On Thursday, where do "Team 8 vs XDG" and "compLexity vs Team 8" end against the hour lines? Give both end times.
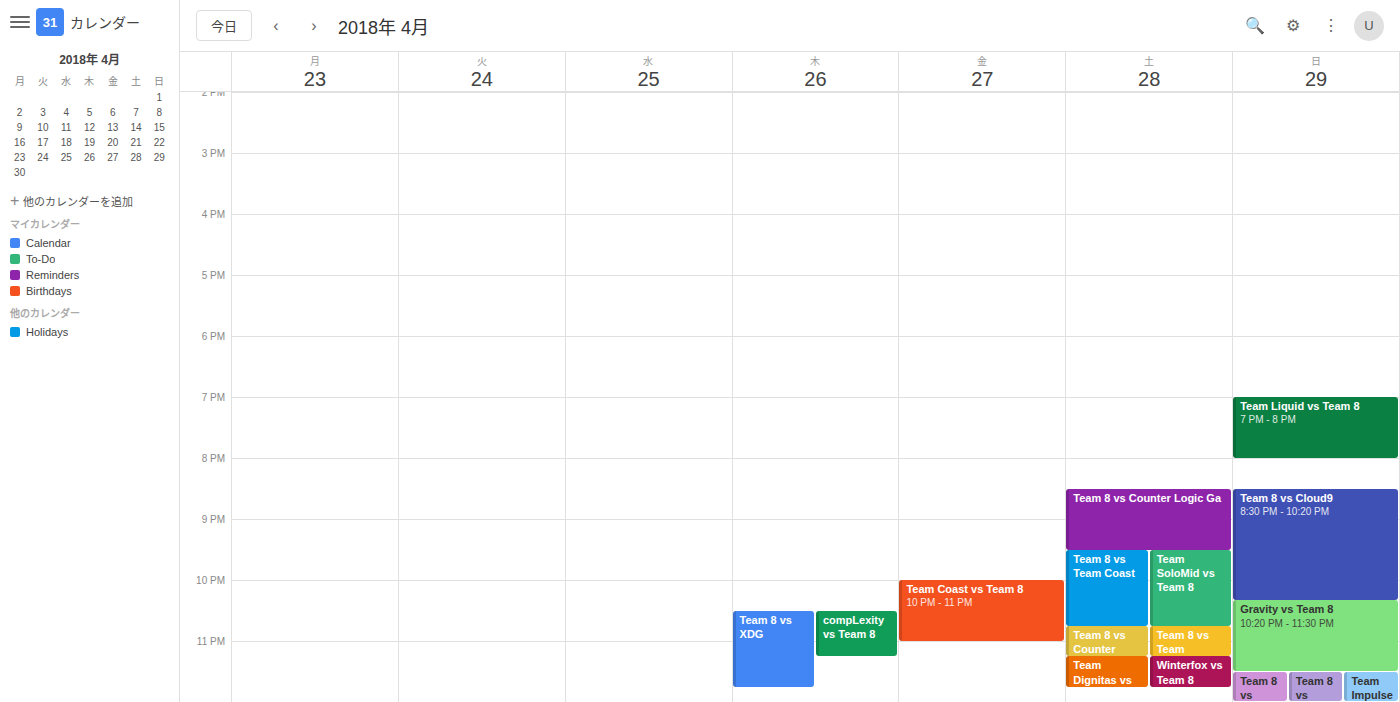
"Team 8 vs XDG": 11:45 PM, neither: three quarters of the way from the 11 PM line to the 12 AM line. "compLexity vs Team 8": 11:15 PM, neither: a quarter of the way from the 11 PM line to the 12 AM line.